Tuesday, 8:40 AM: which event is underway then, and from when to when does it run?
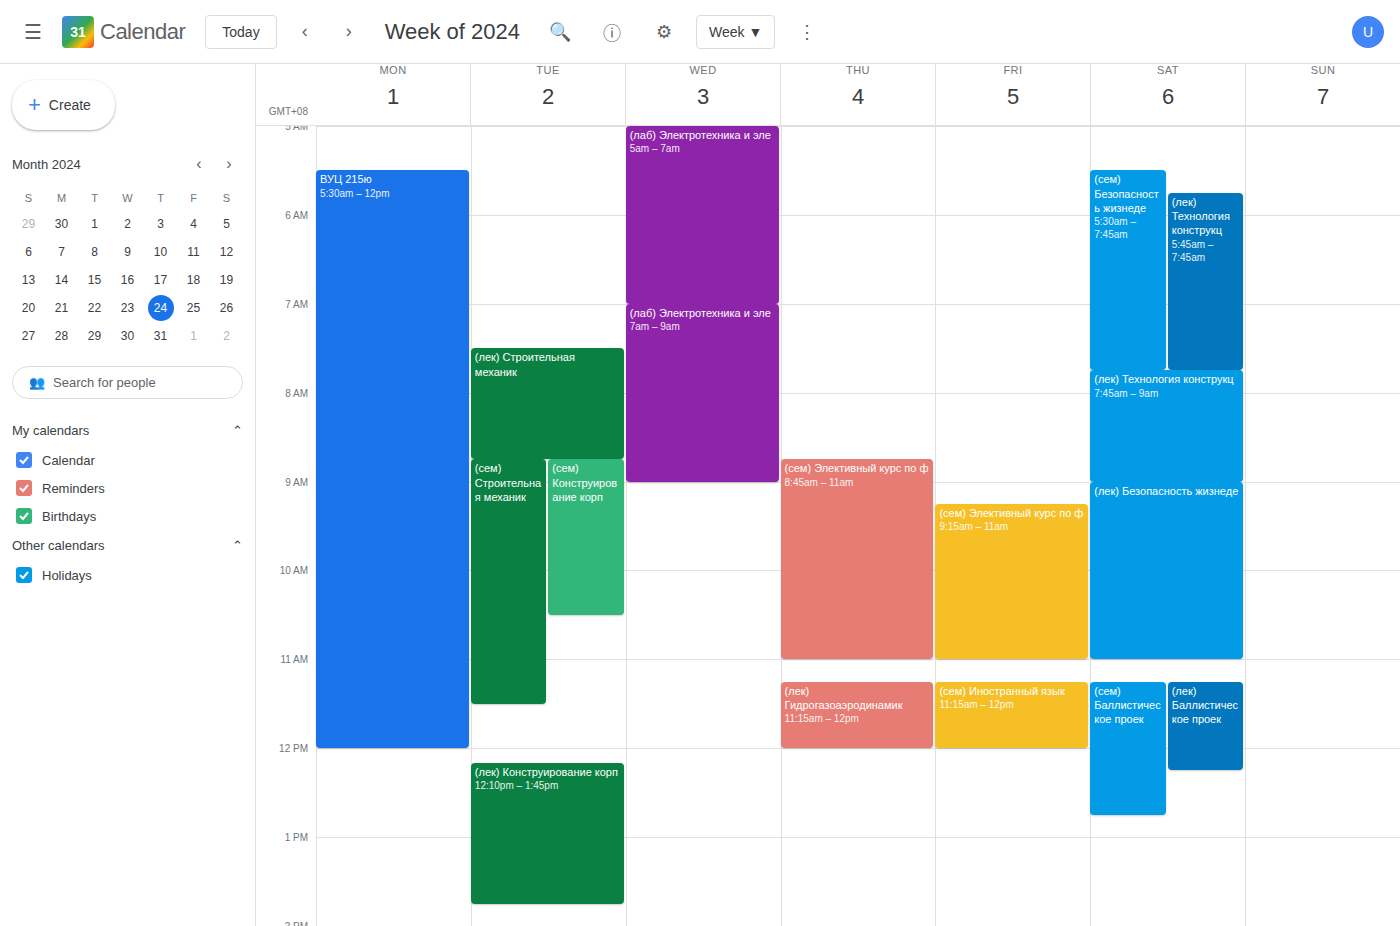
"(лек) Строительная механик", 7:30 AM to 8:45 AM